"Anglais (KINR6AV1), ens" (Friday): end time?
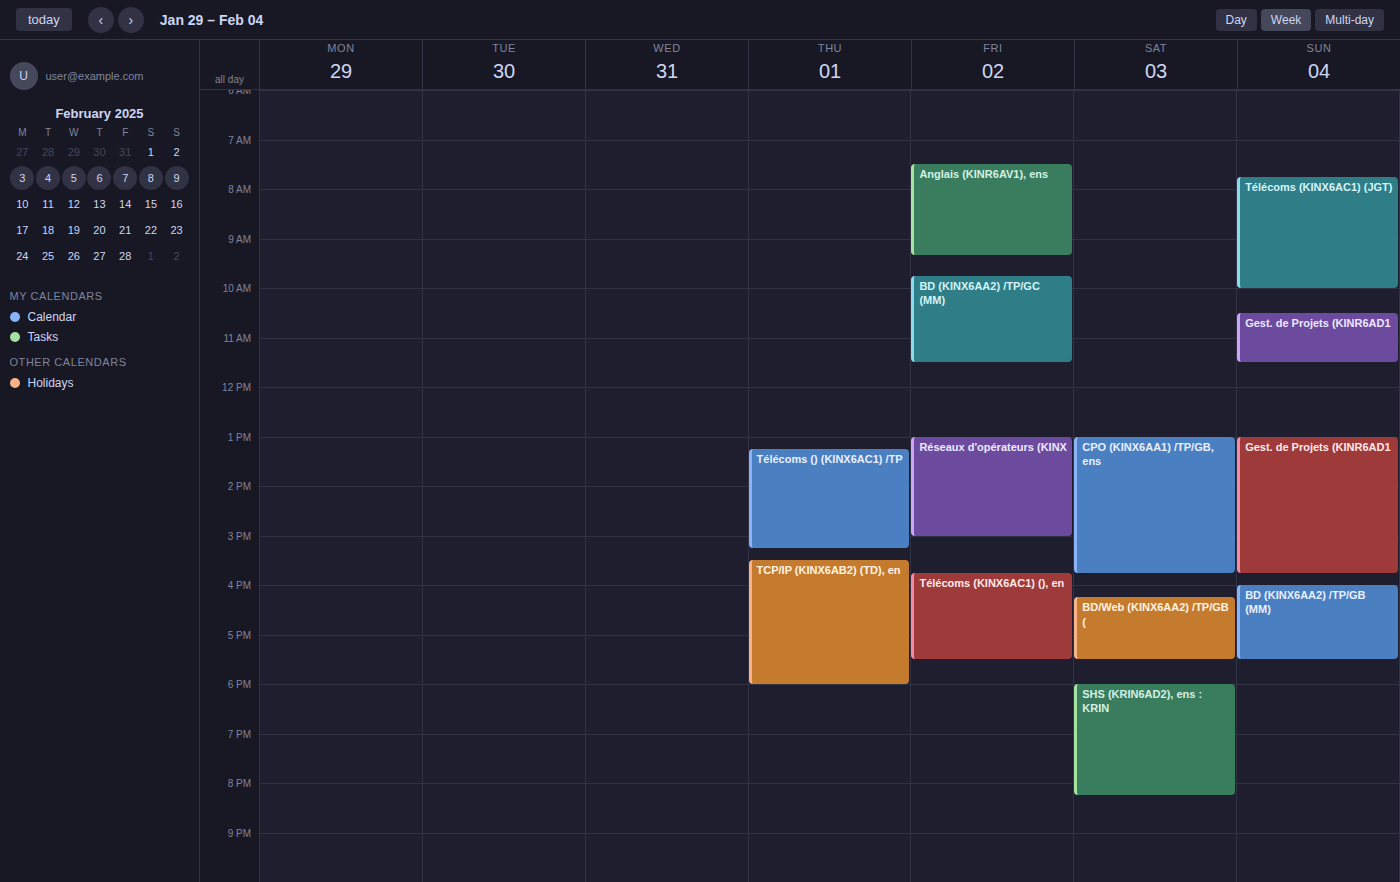
9:20 AM